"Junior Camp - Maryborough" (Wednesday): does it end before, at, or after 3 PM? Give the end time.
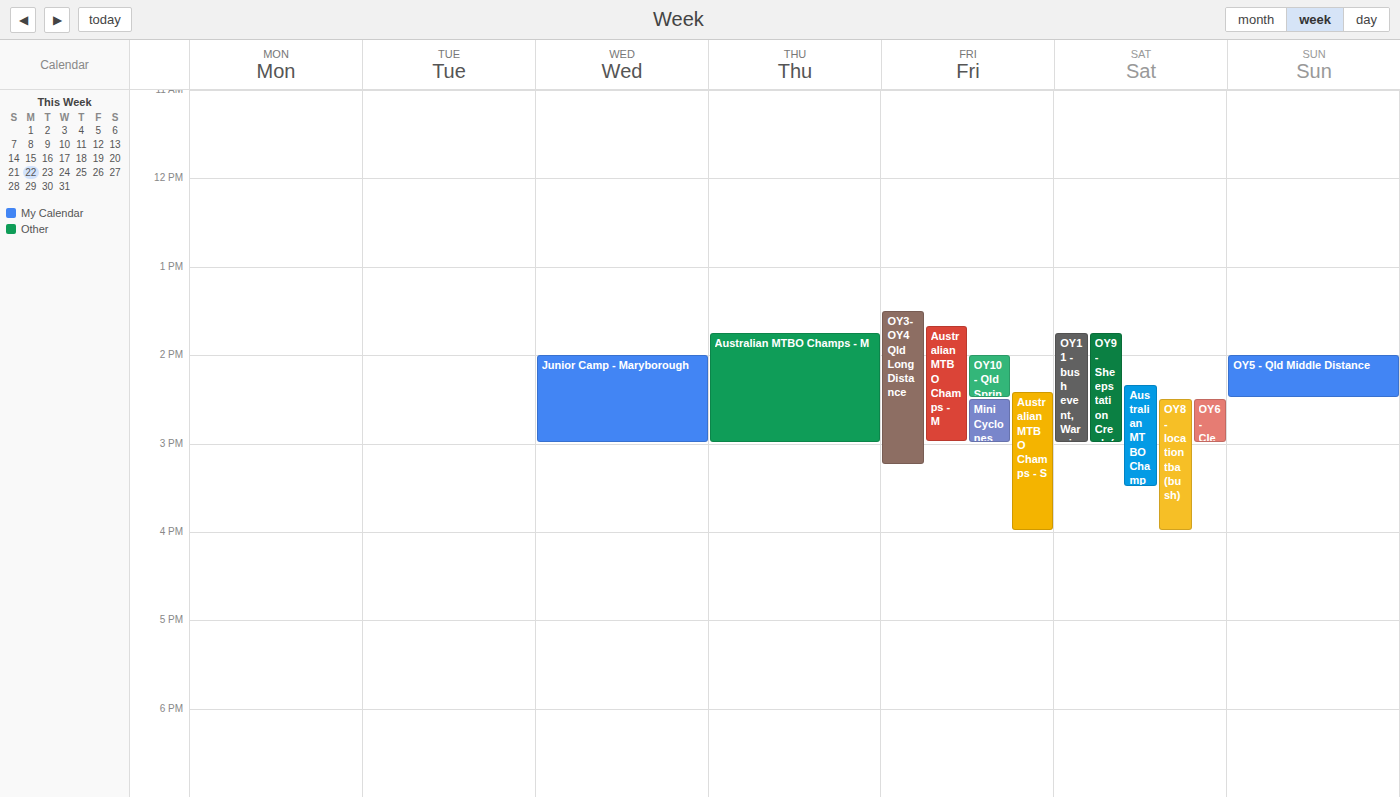
3:00 PM -- exactly at 3 PM, on the 3 PM line.